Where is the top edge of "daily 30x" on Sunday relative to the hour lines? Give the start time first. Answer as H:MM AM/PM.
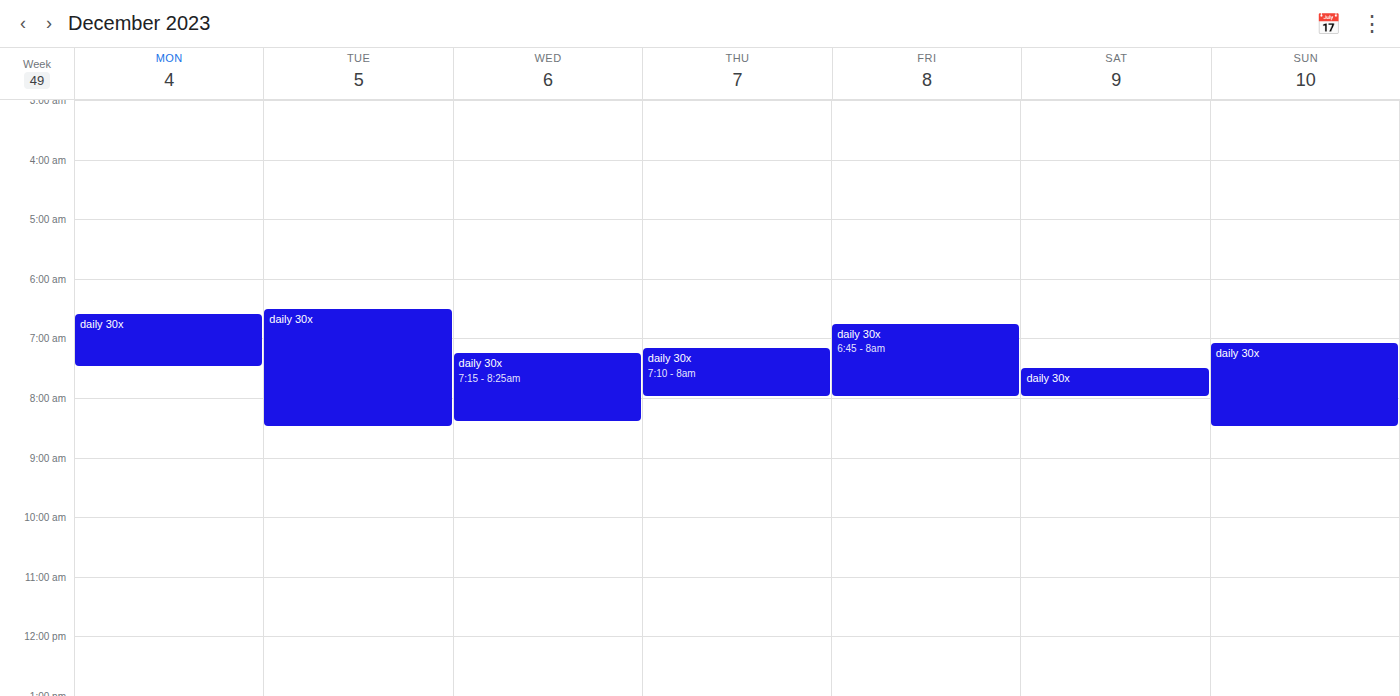
7:05 AM -- neither: 5 minutes below the 7 AM line and 55 minutes above the 8 AM line.